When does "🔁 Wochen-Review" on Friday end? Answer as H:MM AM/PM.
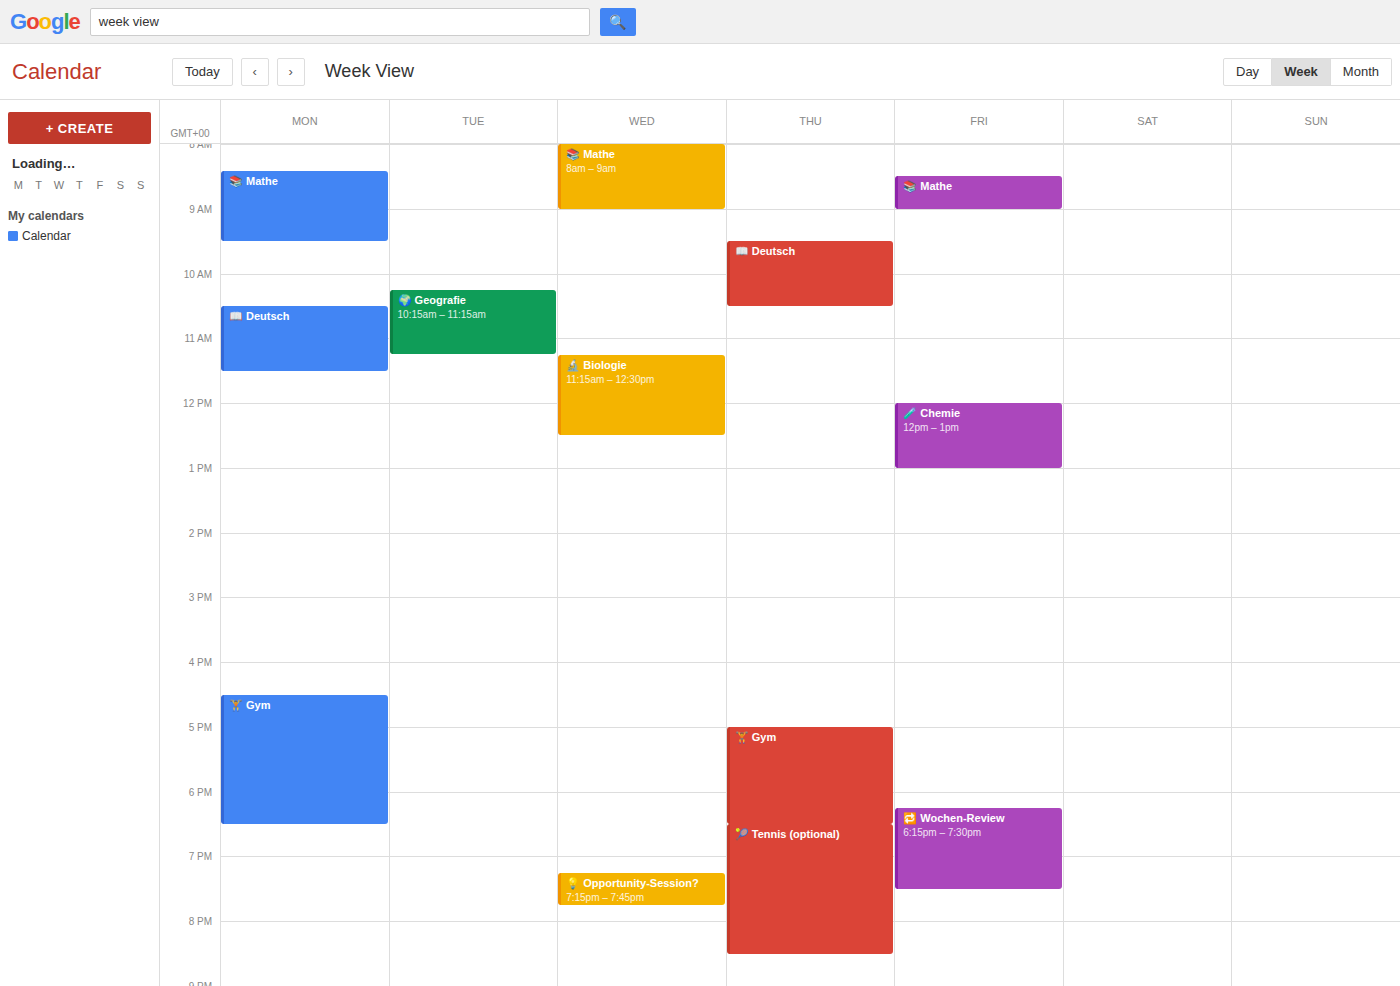
7:30 PM